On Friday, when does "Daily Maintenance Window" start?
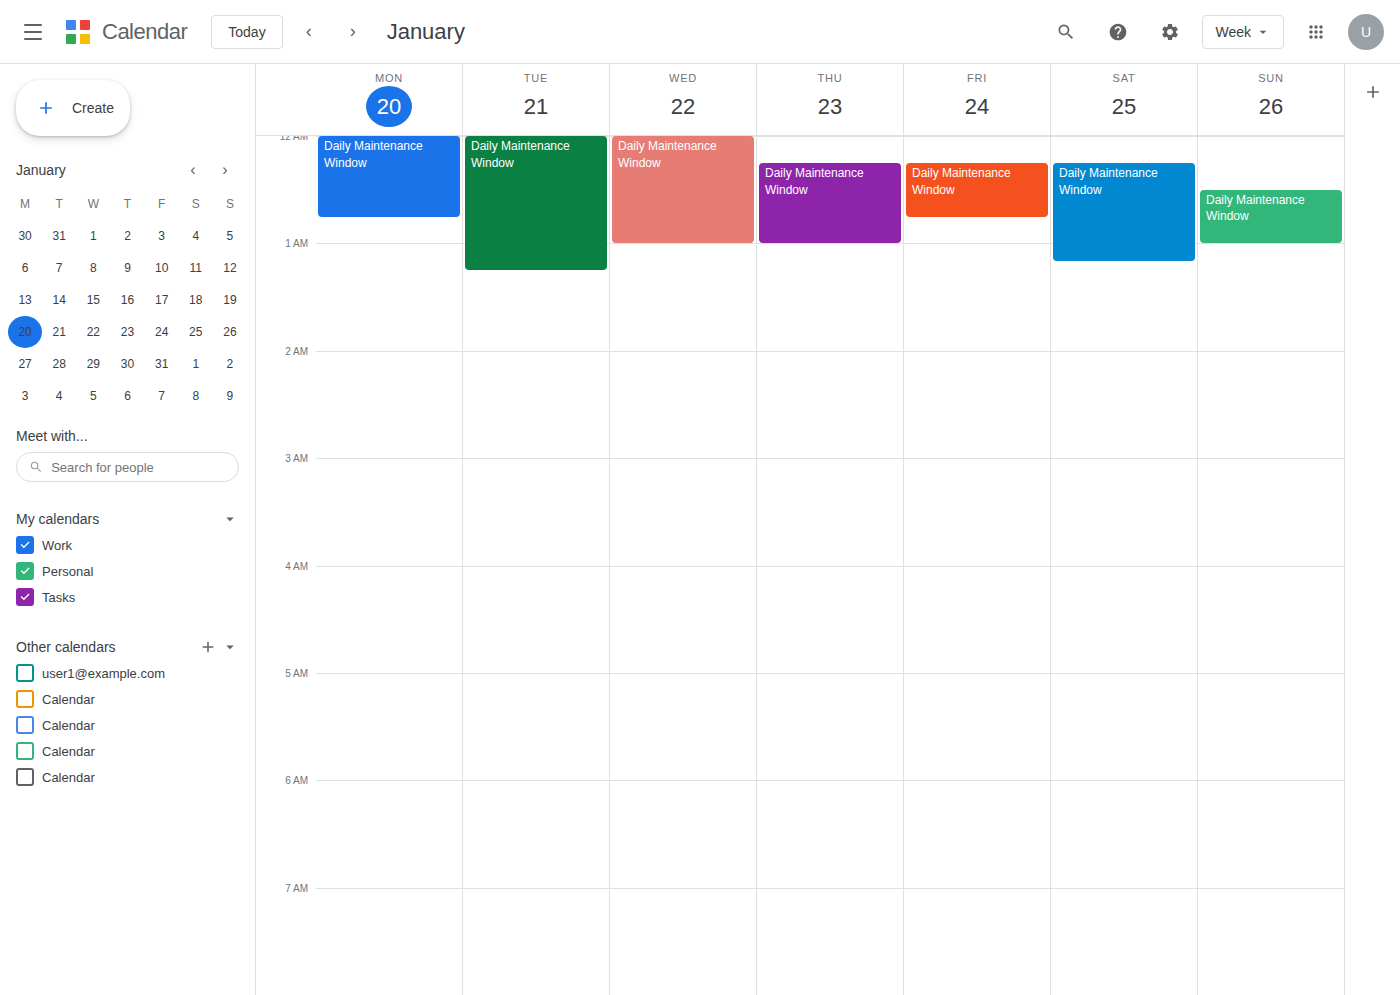
12:15 AM